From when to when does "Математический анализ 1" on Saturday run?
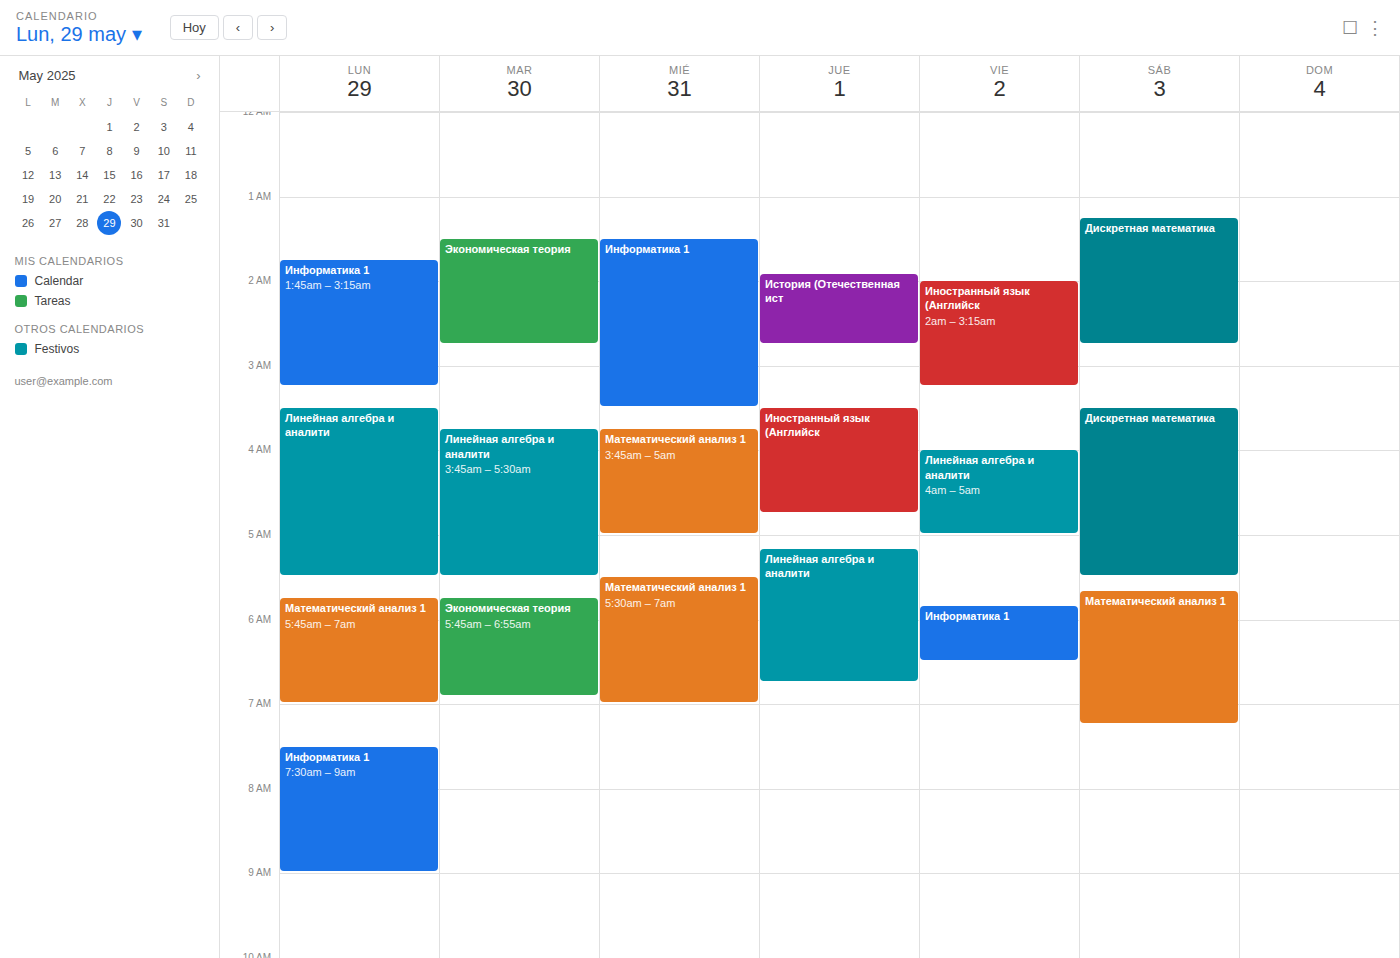
05:40 to 07:15